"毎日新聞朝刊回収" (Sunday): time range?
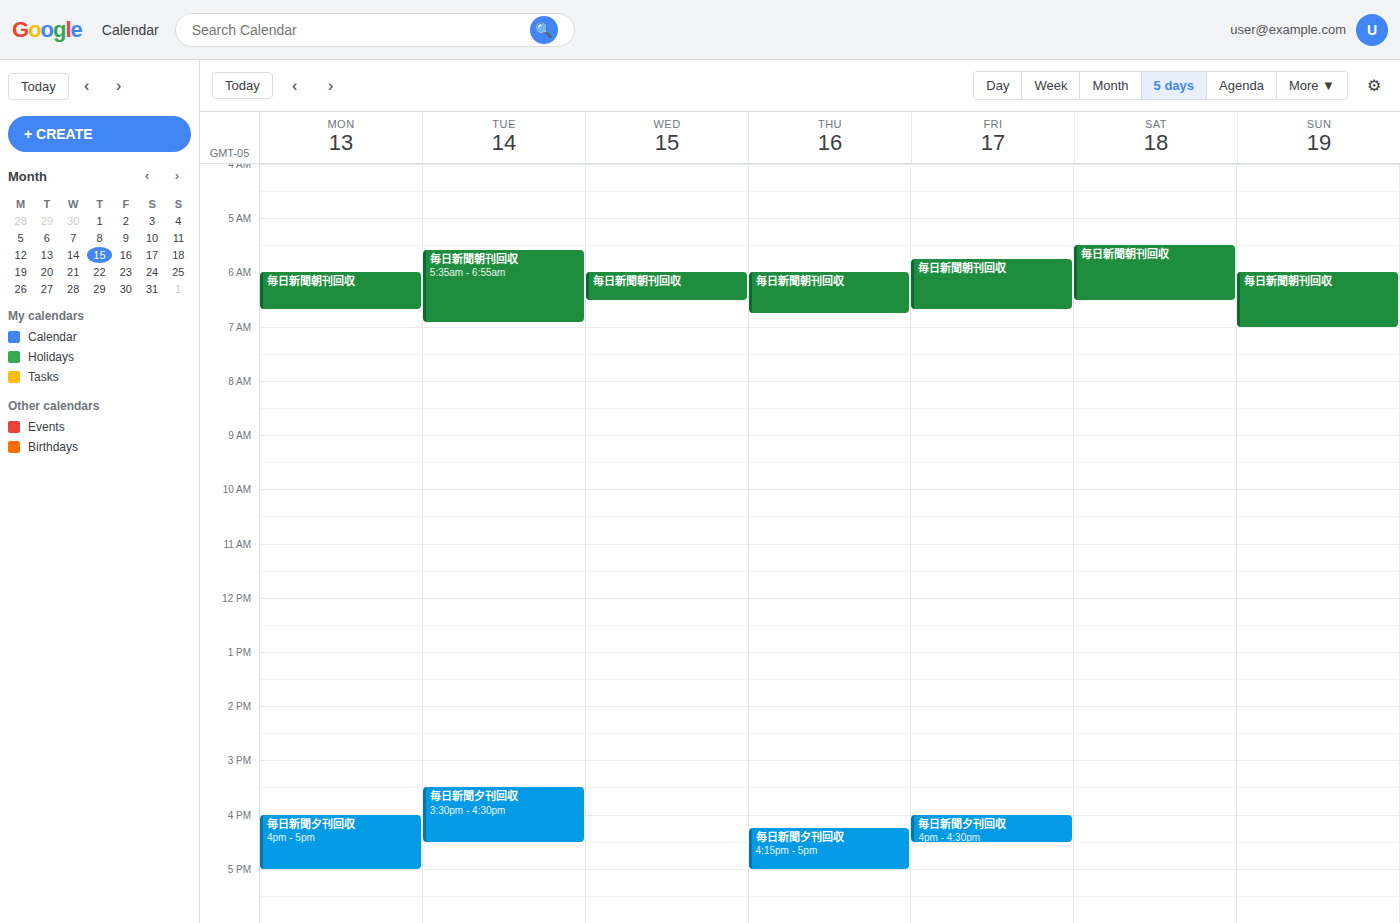
6:00 AM to 7:00 AM